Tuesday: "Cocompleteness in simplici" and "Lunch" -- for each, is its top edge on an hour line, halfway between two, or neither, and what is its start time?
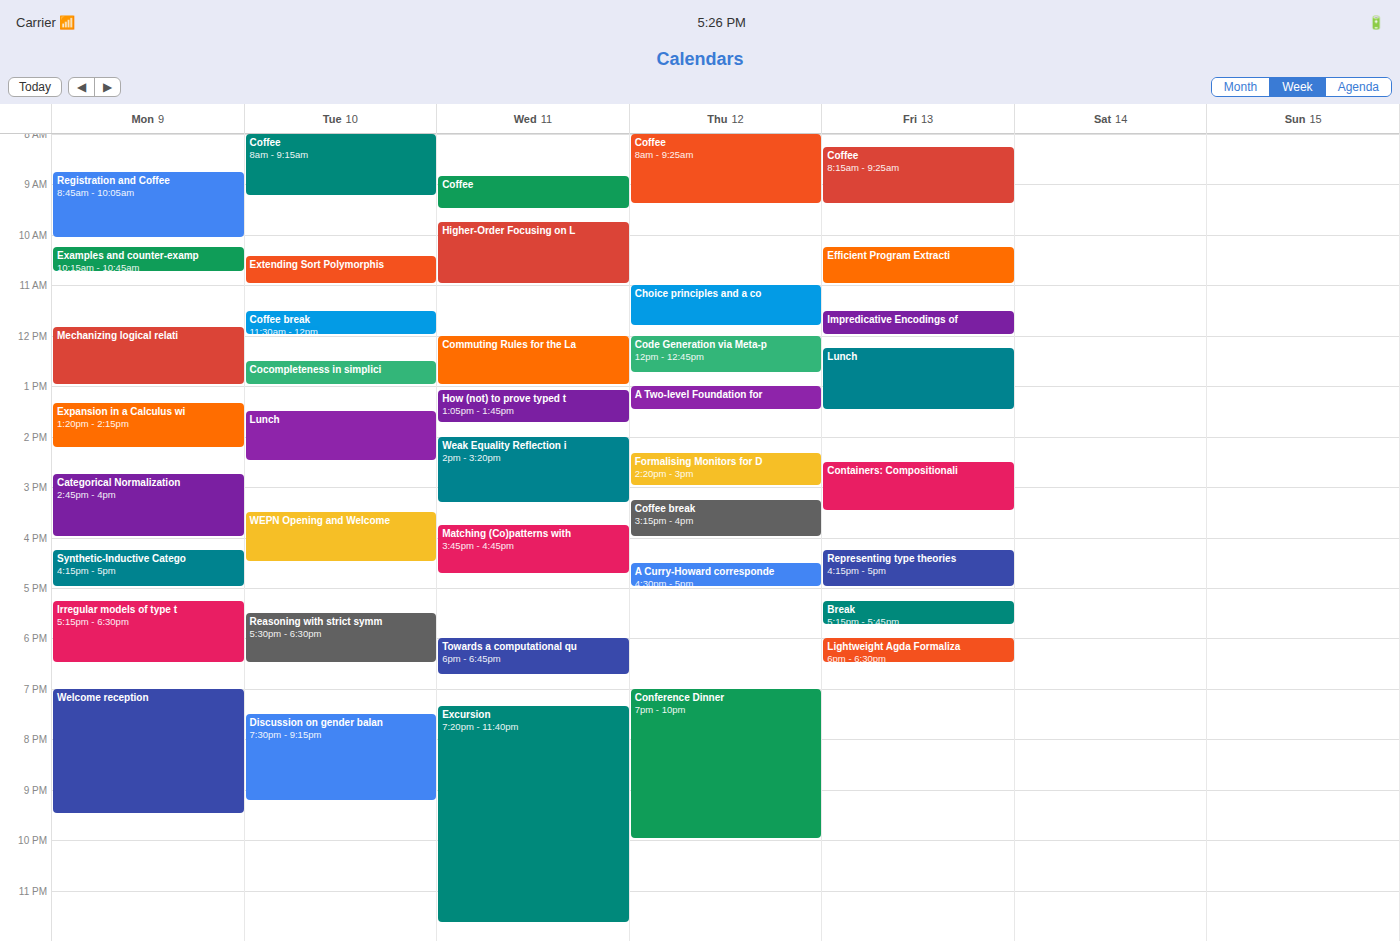
"Cocompleteness in simplici": 12:30, halfway between the 12:00 and 13:00 lines. "Lunch": 13:30, halfway between the 13:00 and 14:00 lines.